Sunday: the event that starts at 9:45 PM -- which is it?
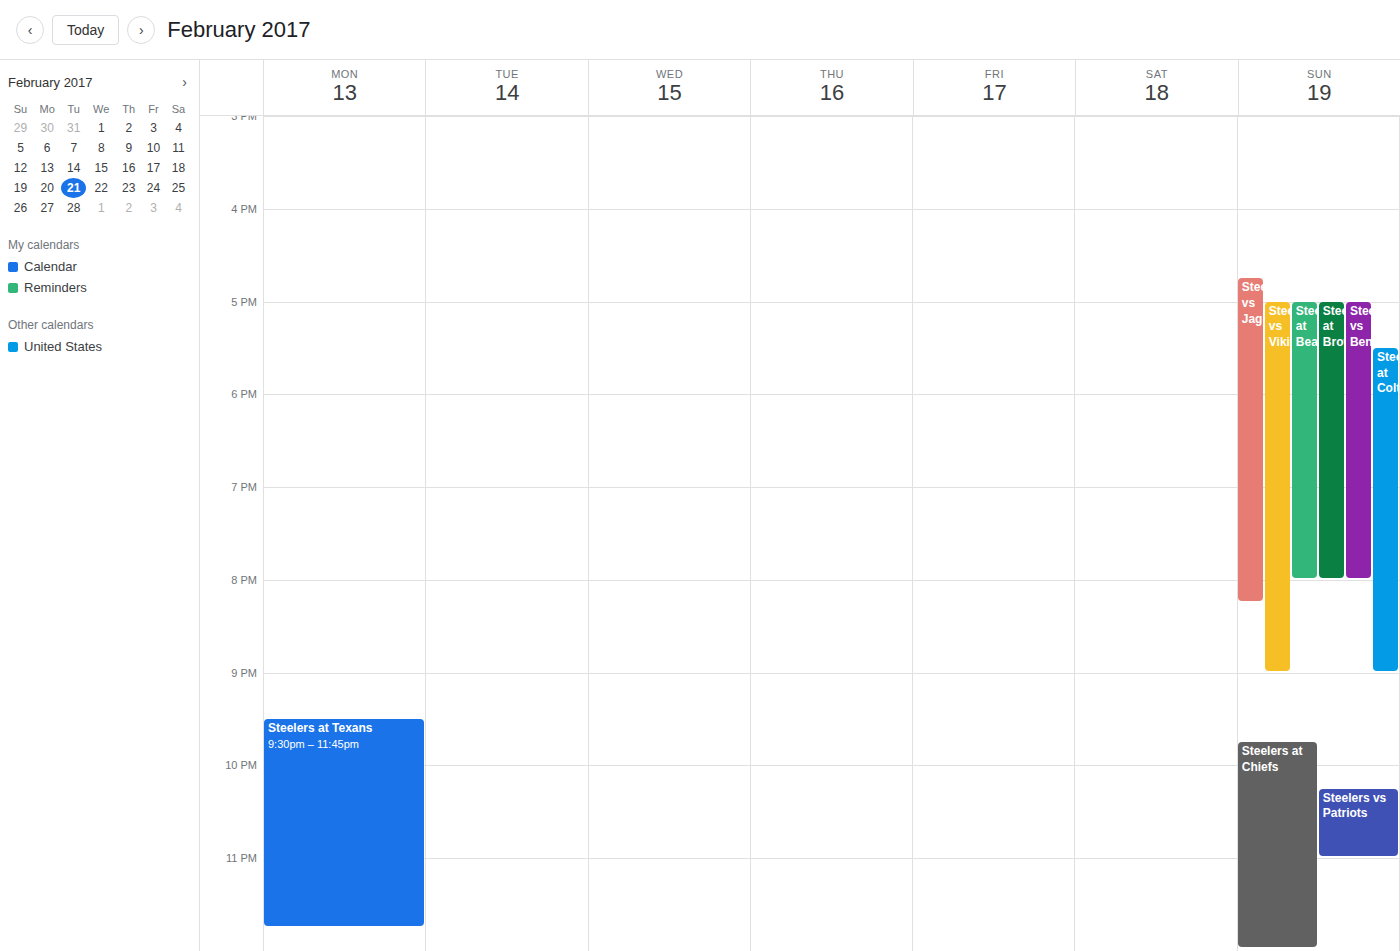
"Steelers at Chiefs"